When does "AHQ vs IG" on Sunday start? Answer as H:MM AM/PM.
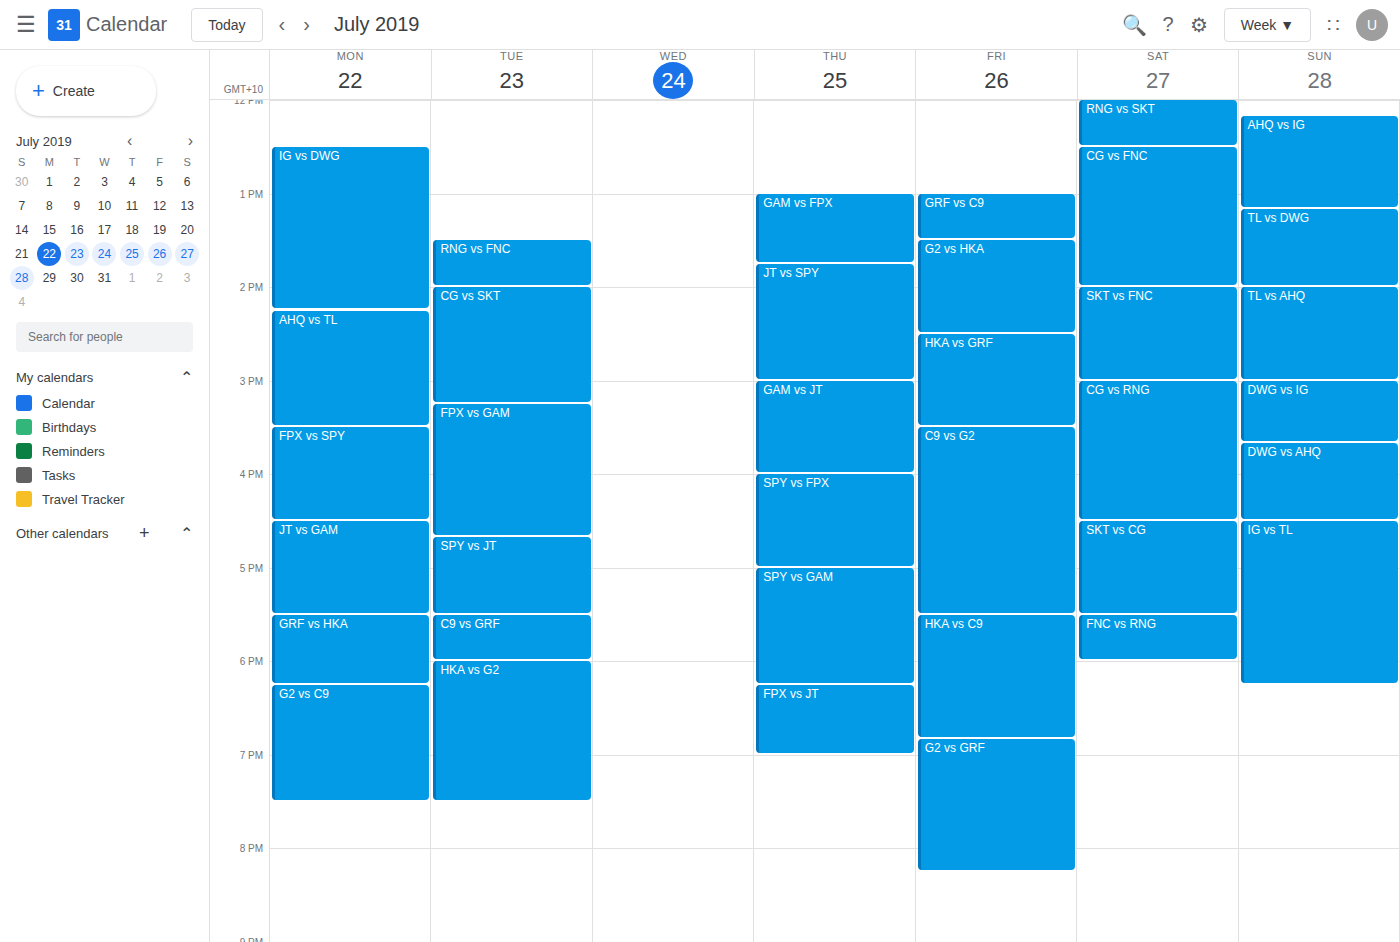
12:10 PM